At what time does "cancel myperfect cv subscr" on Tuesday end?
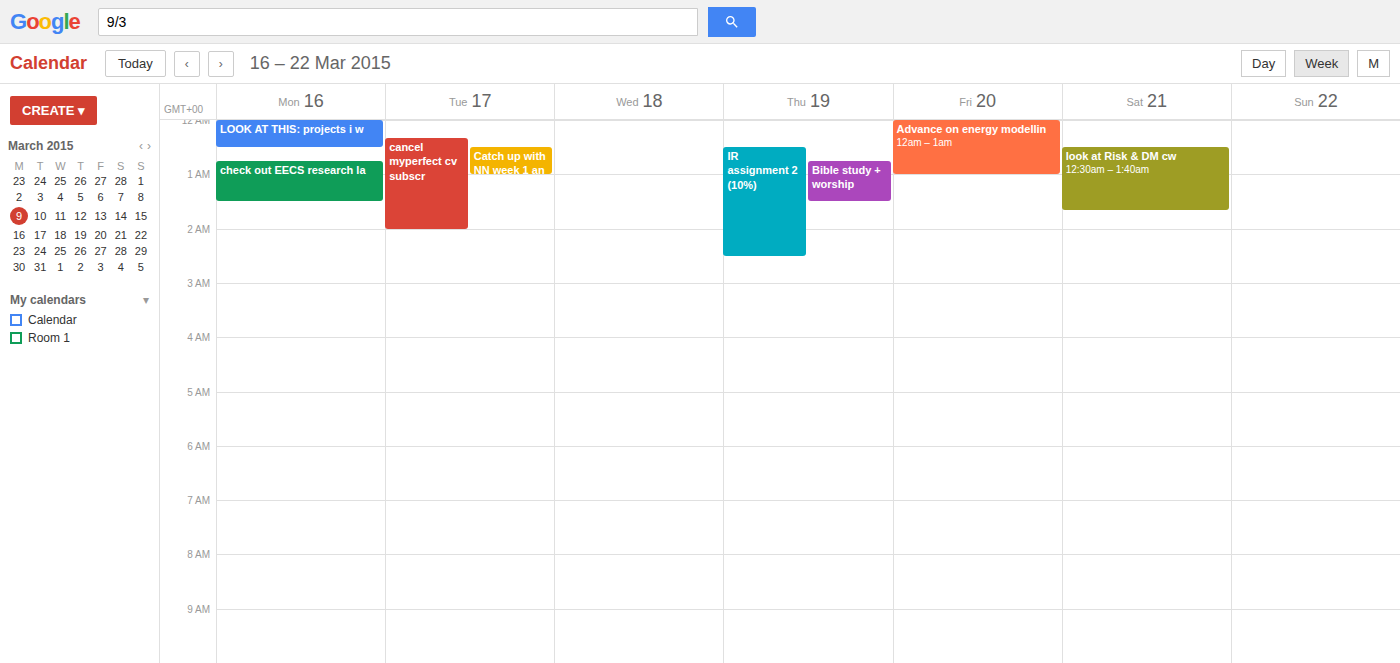
2:00 AM